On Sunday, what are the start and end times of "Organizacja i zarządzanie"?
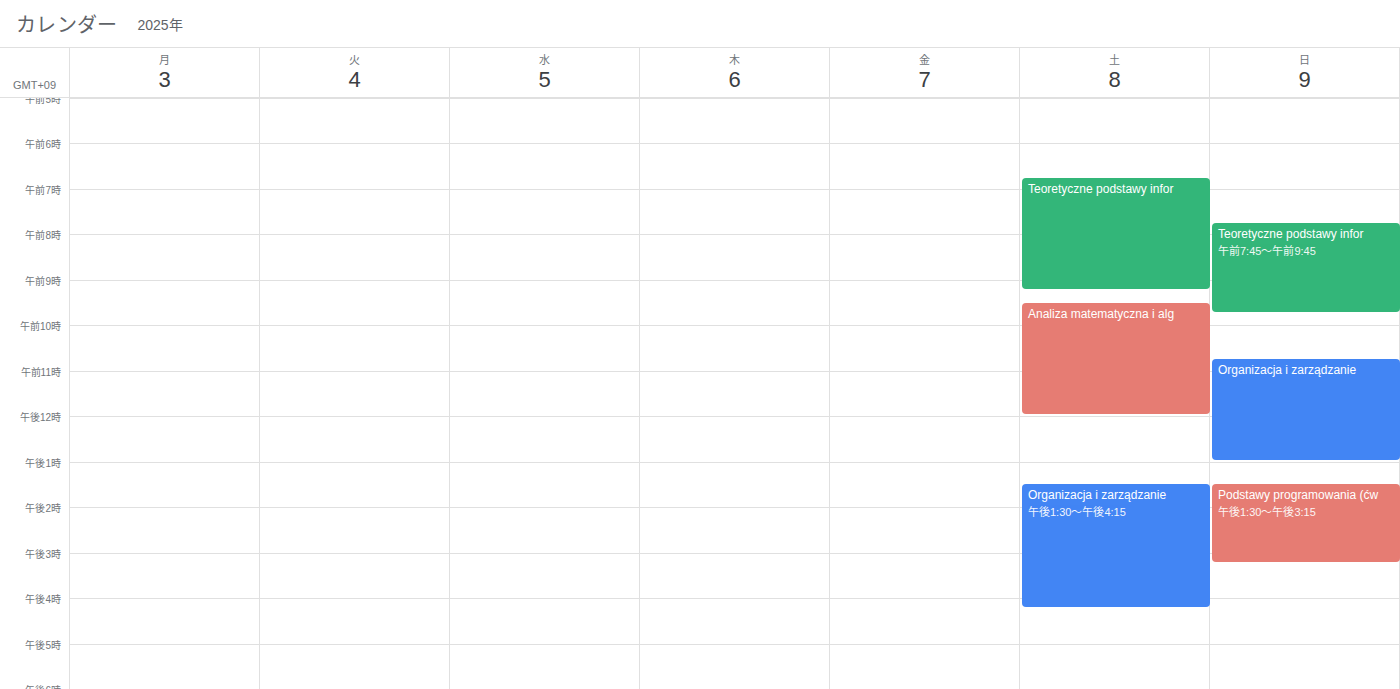
10:45 AM to 1:00 PM